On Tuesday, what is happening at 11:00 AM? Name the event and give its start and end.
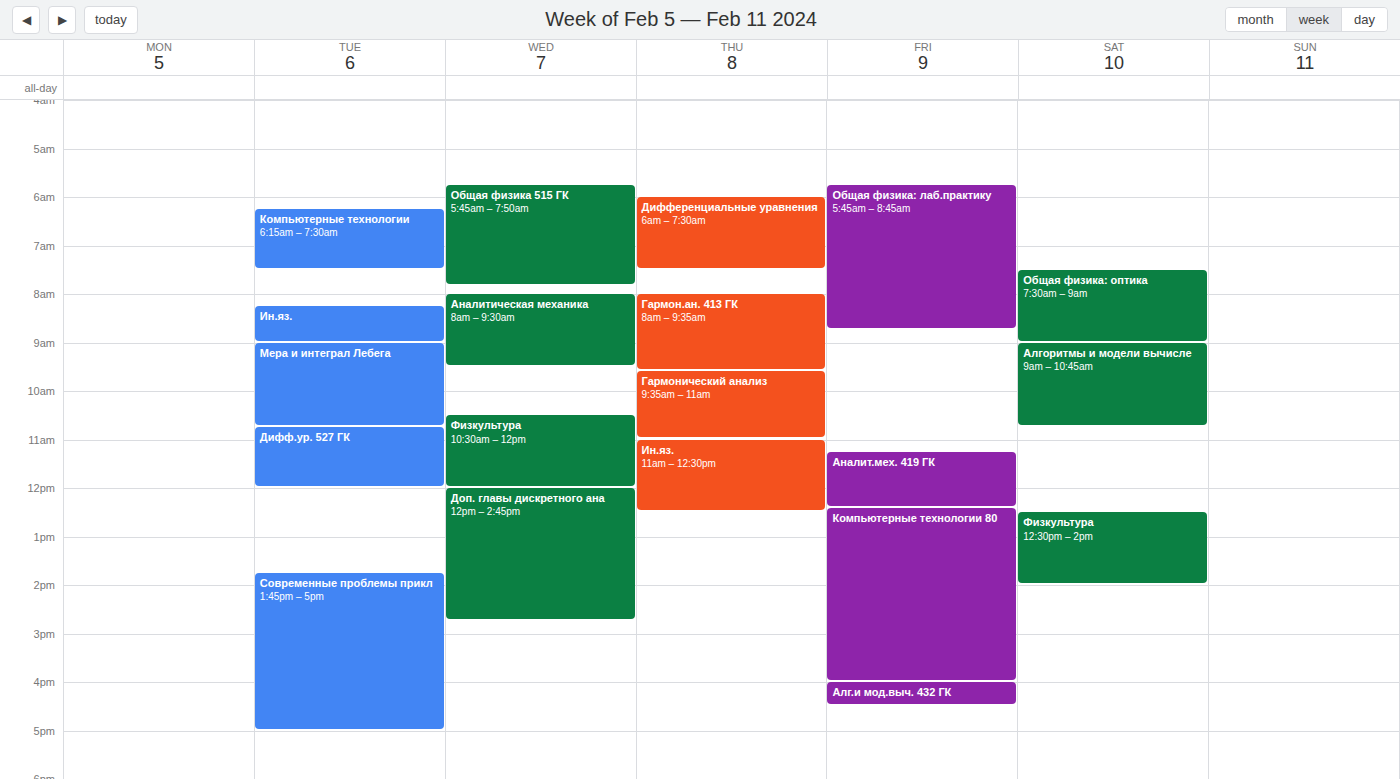
"Дифф.ур. 527 ГК", 10:45 AM to 12:00 PM